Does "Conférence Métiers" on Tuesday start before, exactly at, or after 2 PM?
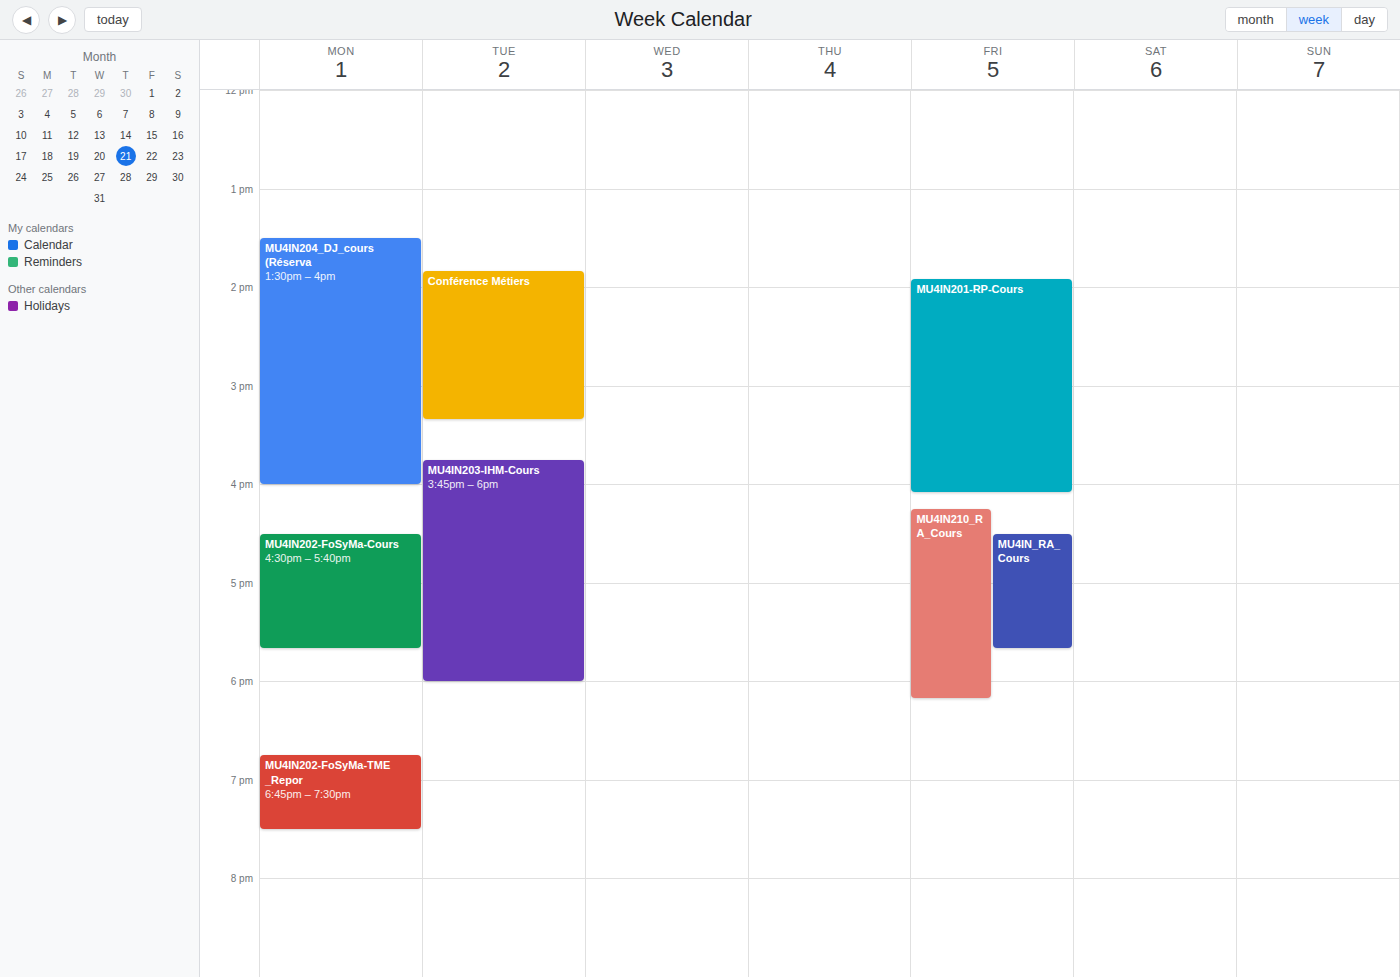
1:50 PM -- before 2 PM, 10 minutes above the 2 PM line.